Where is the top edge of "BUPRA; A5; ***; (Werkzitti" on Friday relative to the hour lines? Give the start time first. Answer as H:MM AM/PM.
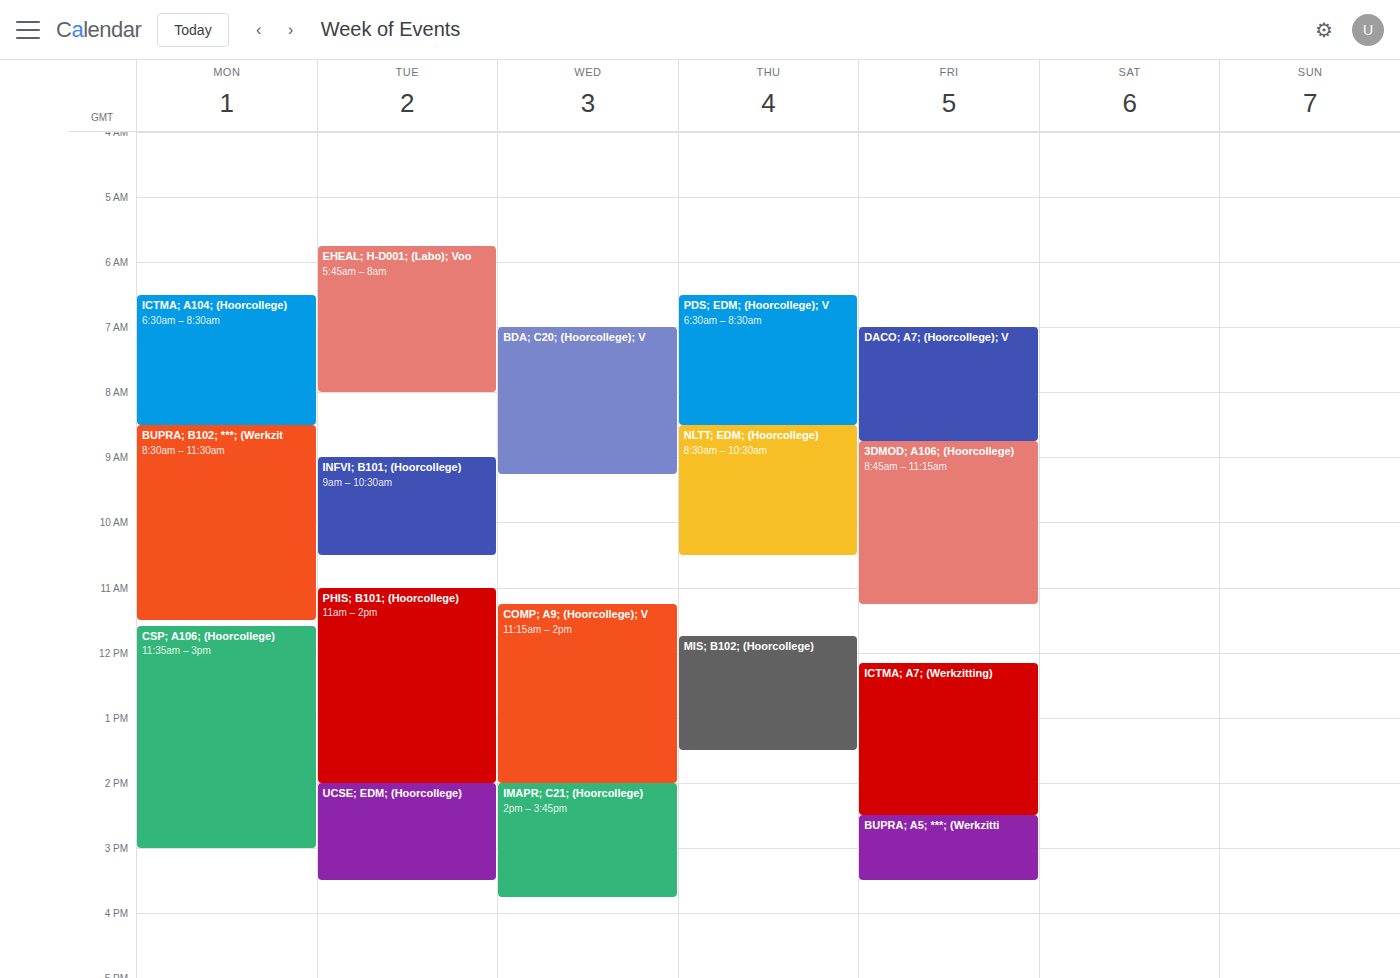
2:30 PM -- halfway between the 2 PM and 3 PM lines.